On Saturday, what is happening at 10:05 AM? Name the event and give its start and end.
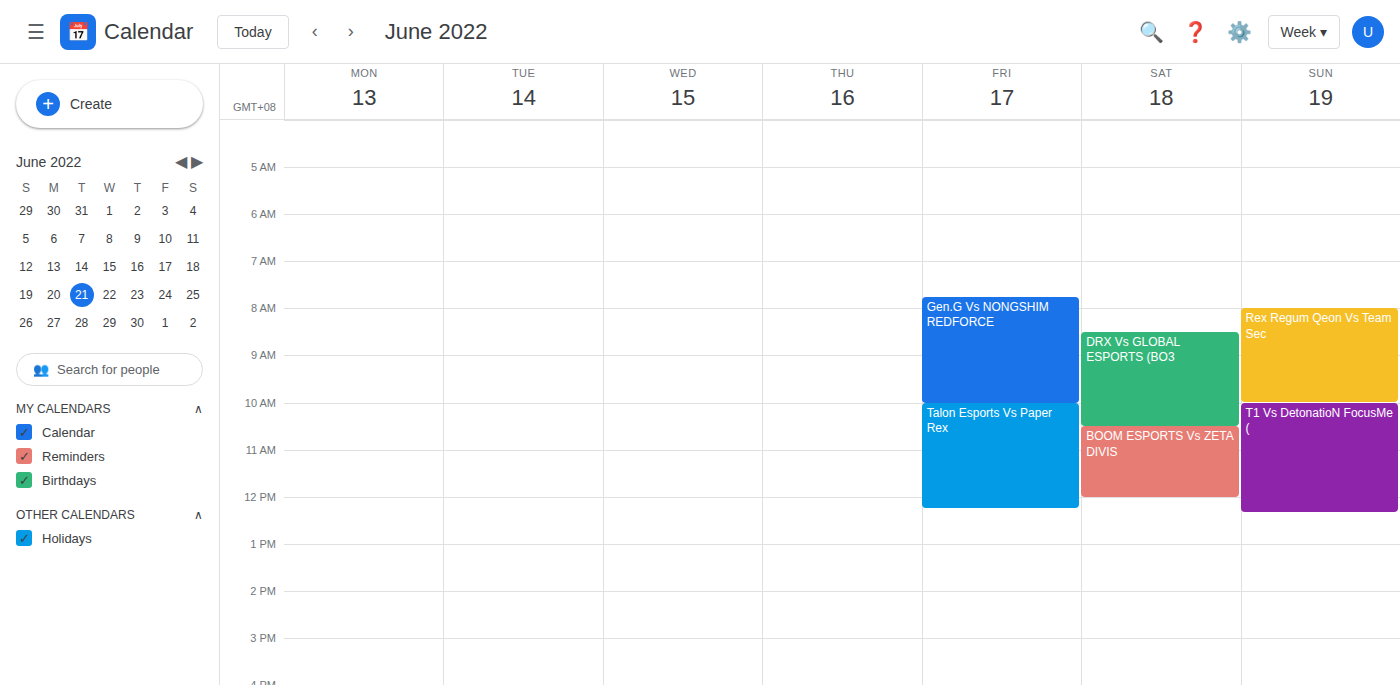
"DRX Vs GLOBAL ESPORTS (BO3", 8:30 AM to 10:30 AM